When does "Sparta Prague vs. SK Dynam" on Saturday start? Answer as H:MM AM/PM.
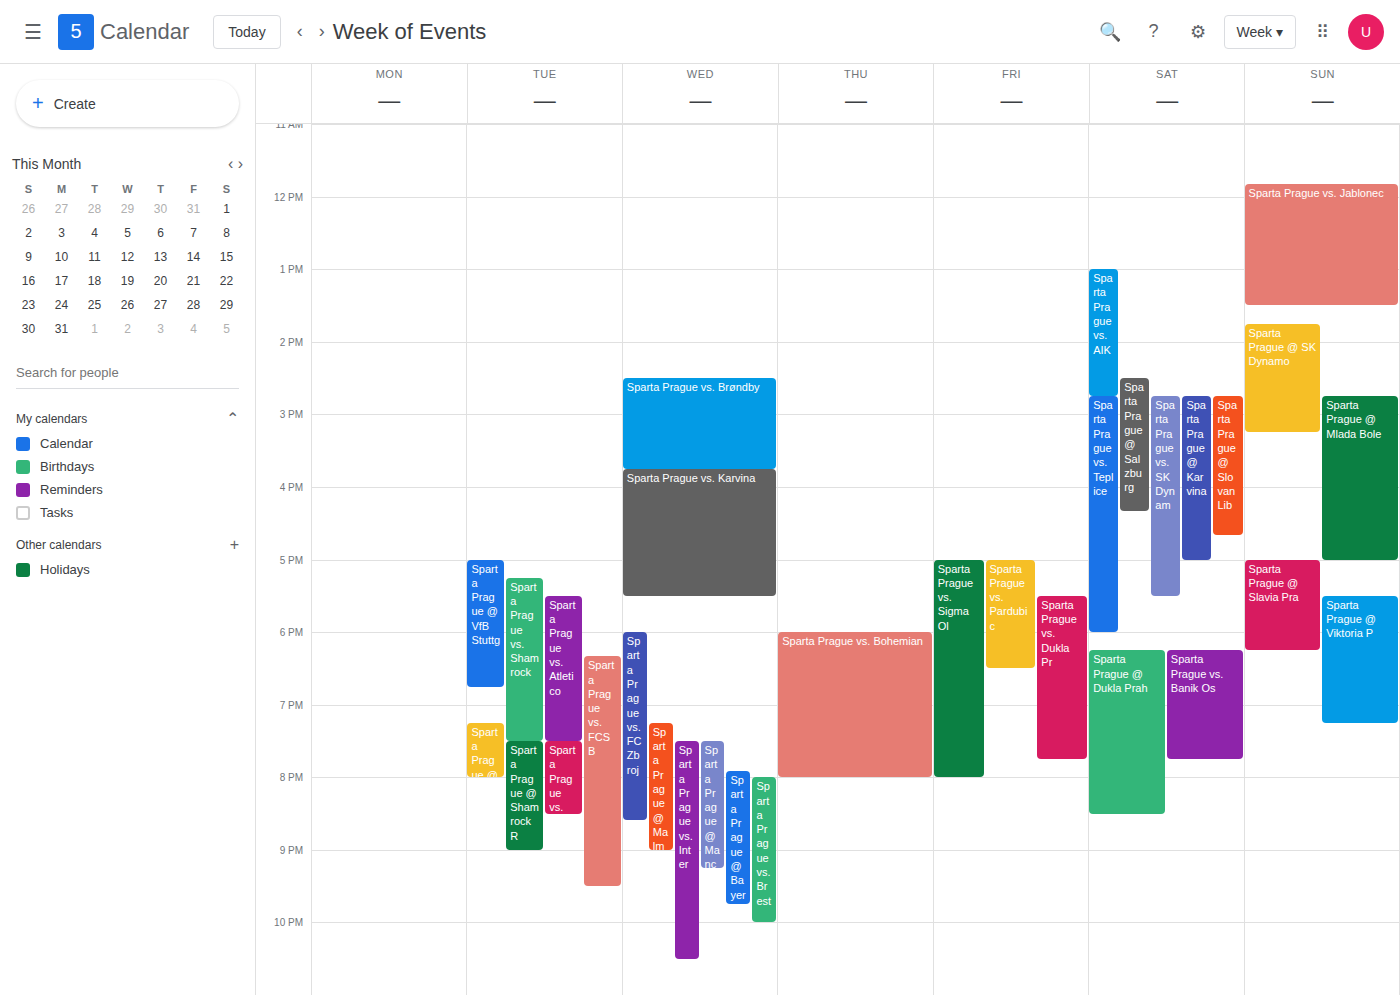
2:45 PM